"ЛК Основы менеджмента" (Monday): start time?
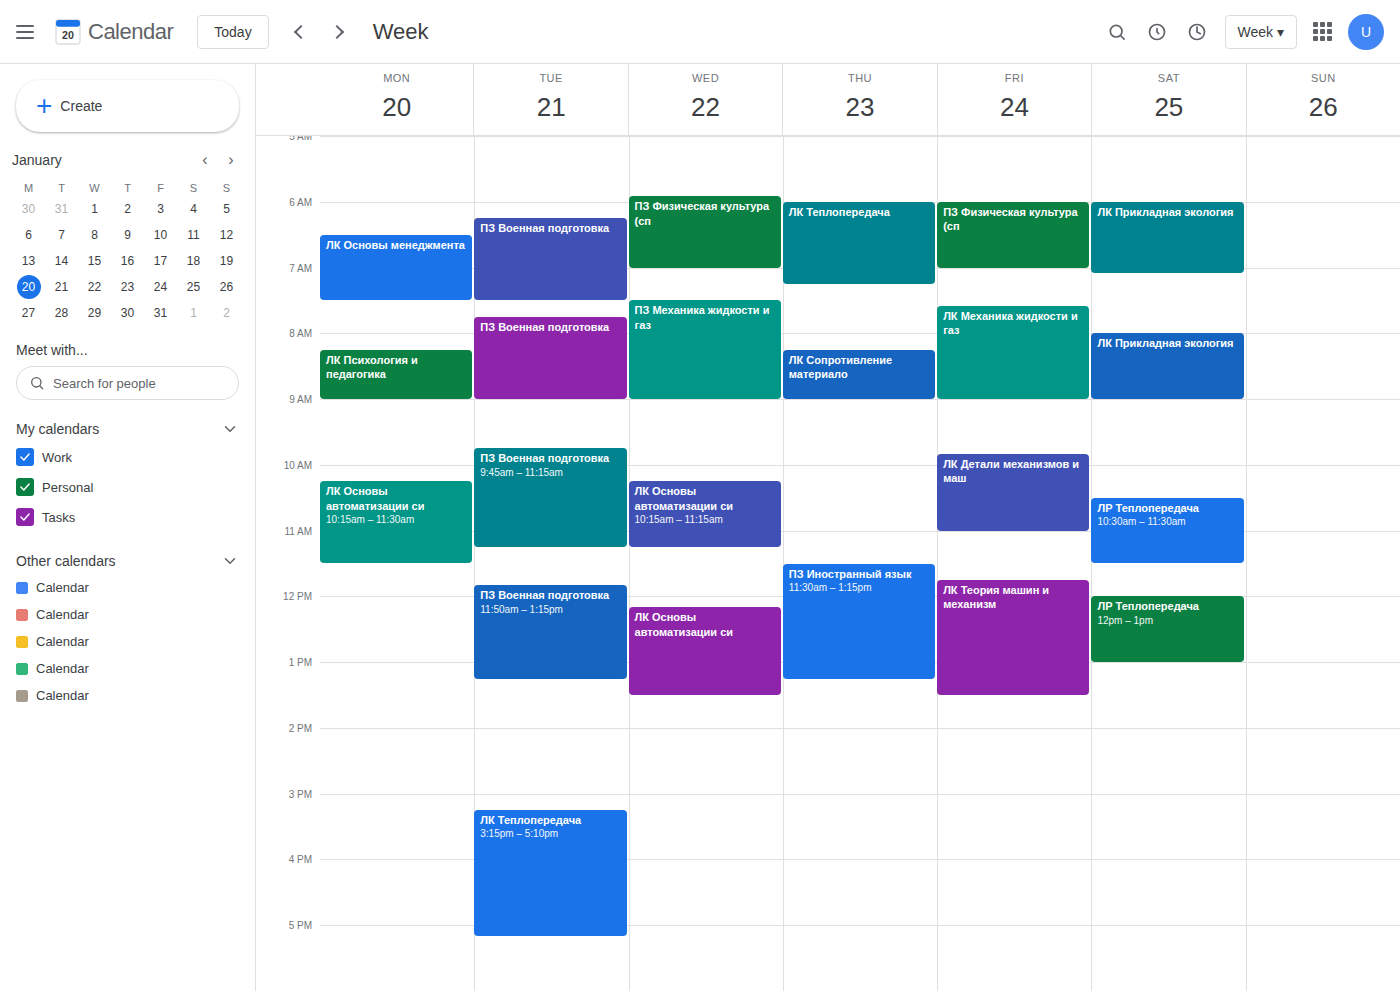
6:30 AM